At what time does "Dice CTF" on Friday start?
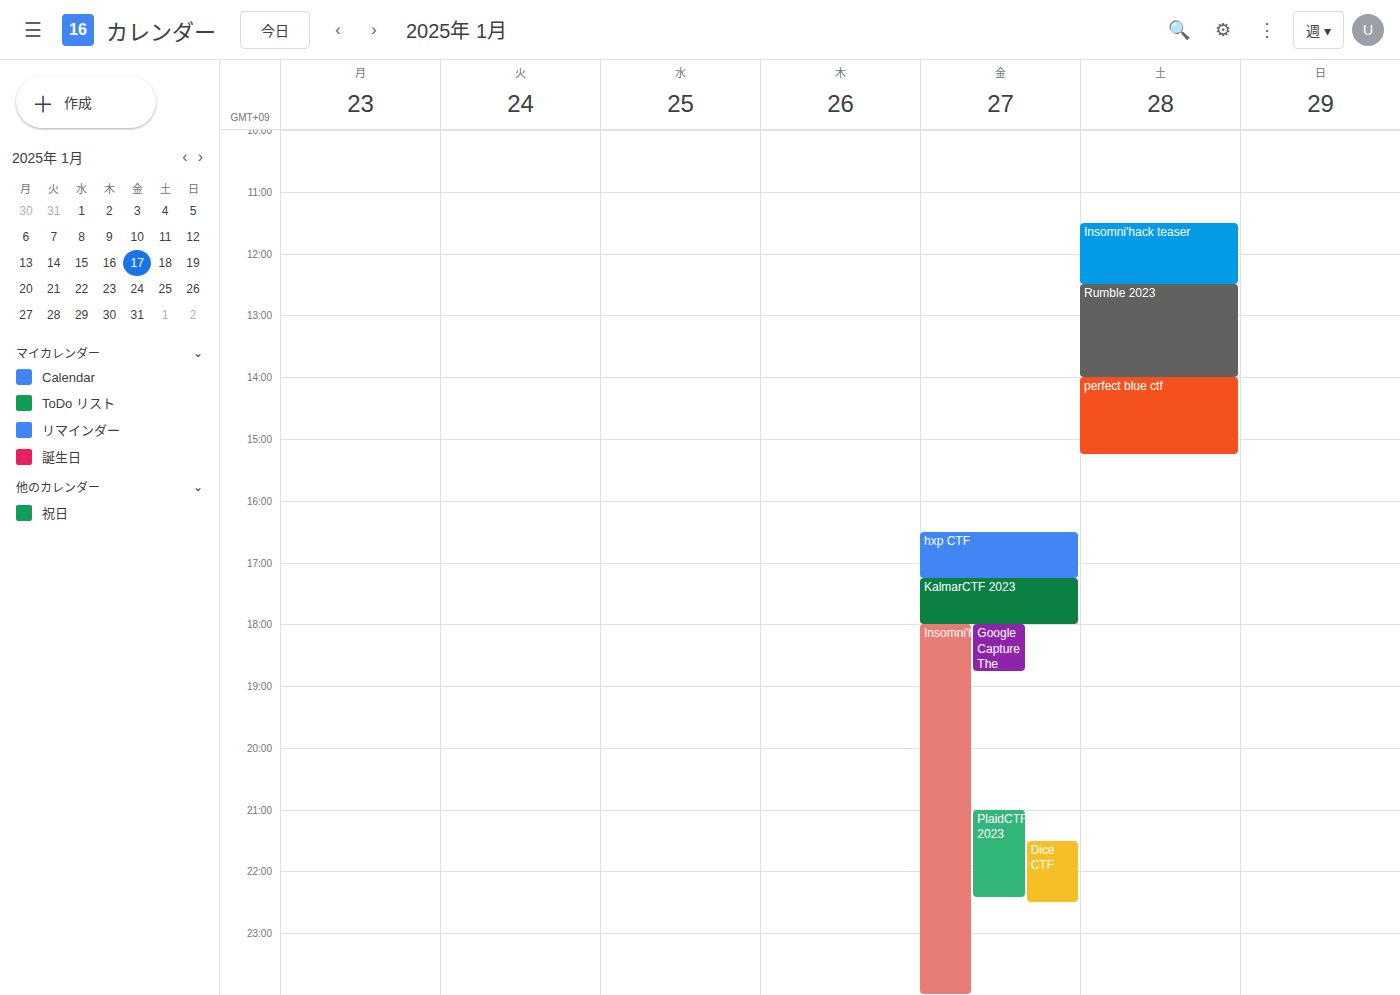
9:30 PM